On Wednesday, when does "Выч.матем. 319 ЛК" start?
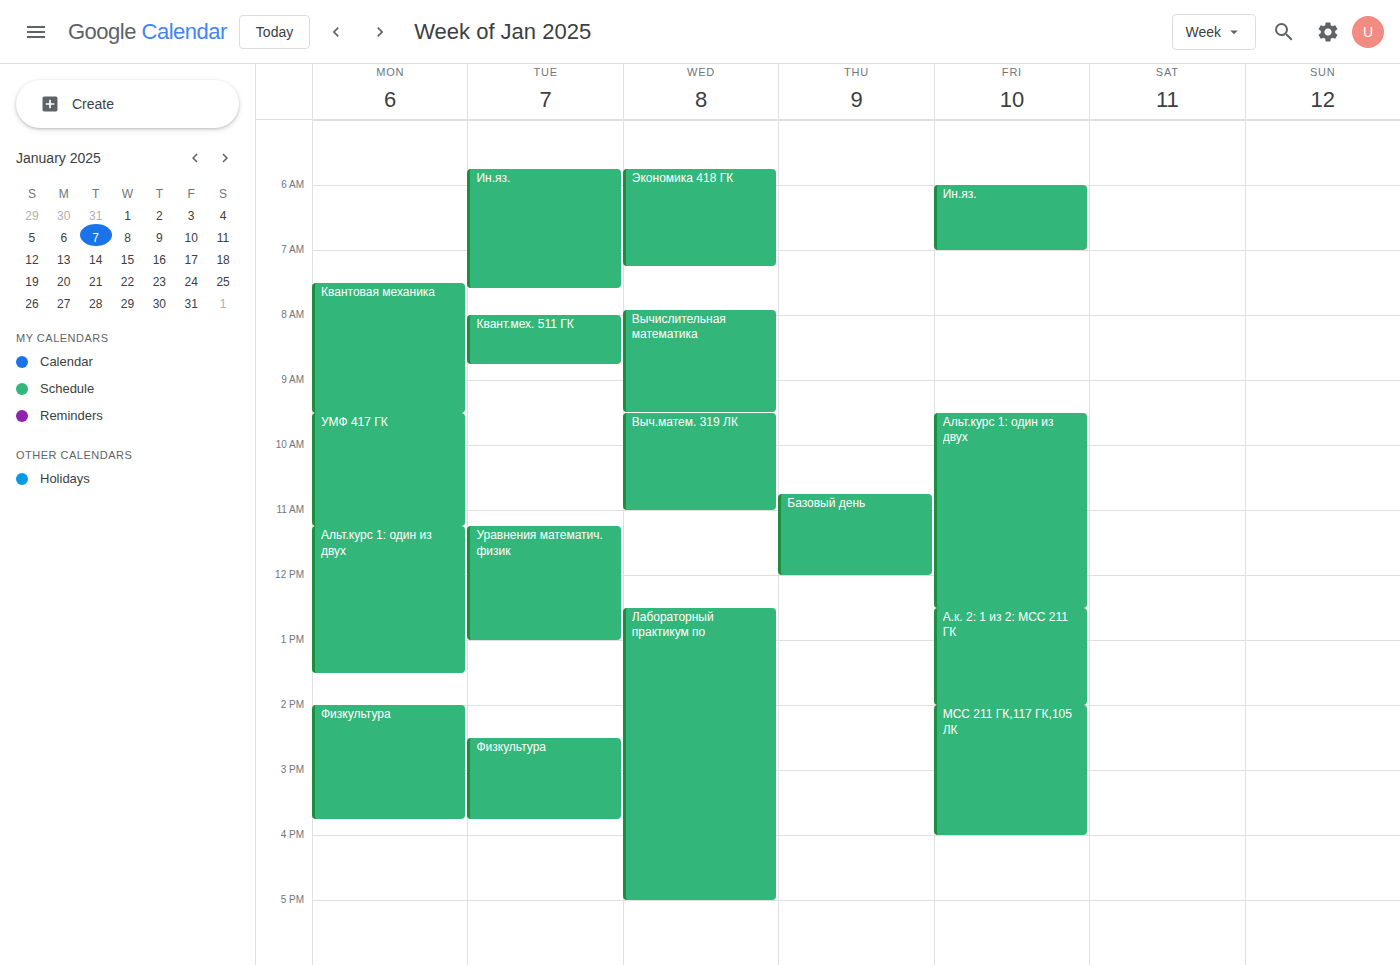
9:30 AM